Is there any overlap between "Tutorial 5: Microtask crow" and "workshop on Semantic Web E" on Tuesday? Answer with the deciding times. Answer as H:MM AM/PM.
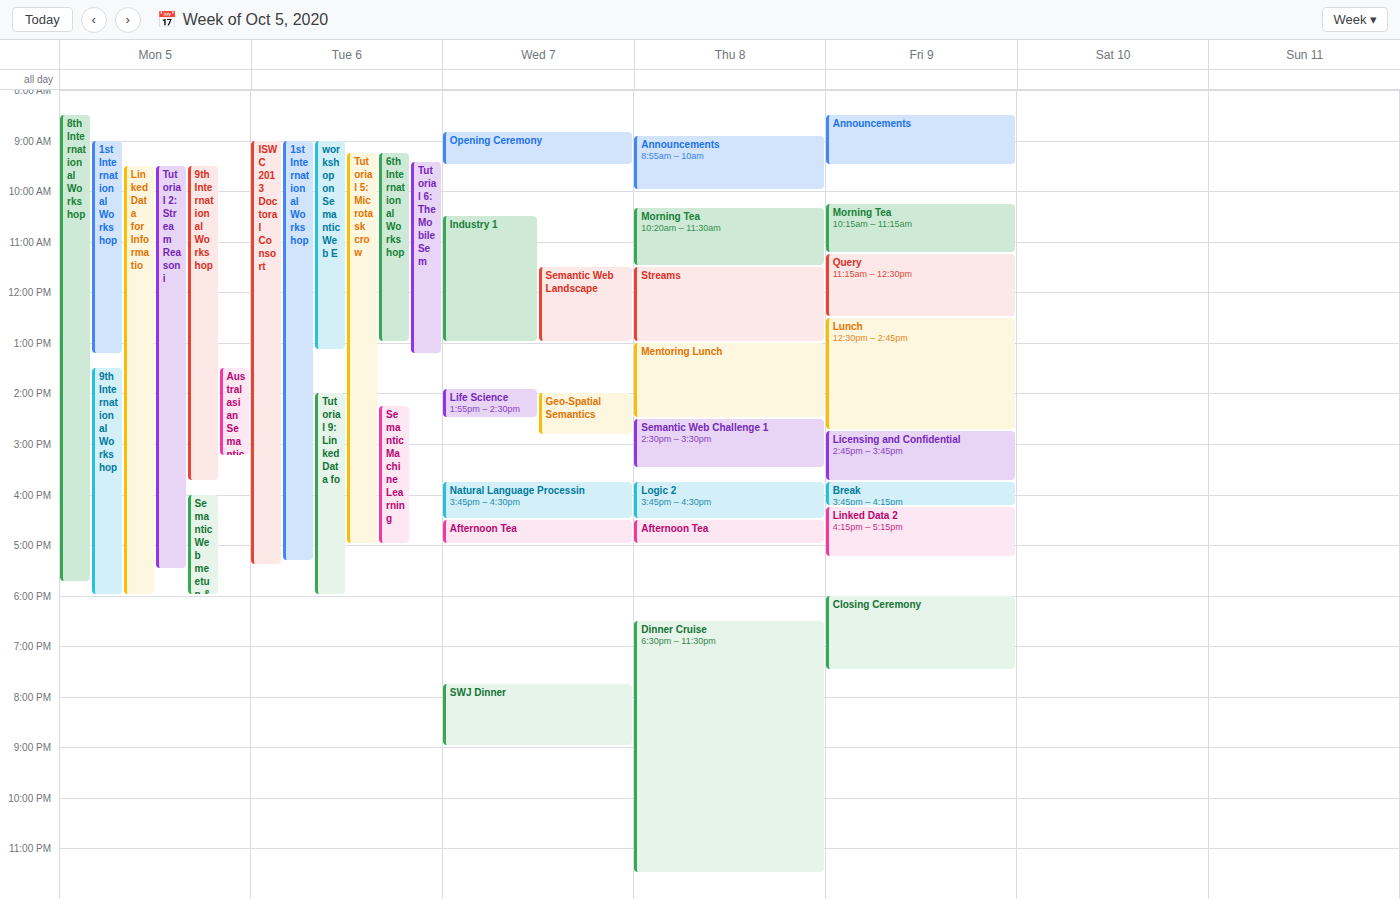
"Tutorial 5: Microtask crow" starts at 9:15 AM, before "workshop on Semantic Web E" ends at 1:10 PM -- they overlap.